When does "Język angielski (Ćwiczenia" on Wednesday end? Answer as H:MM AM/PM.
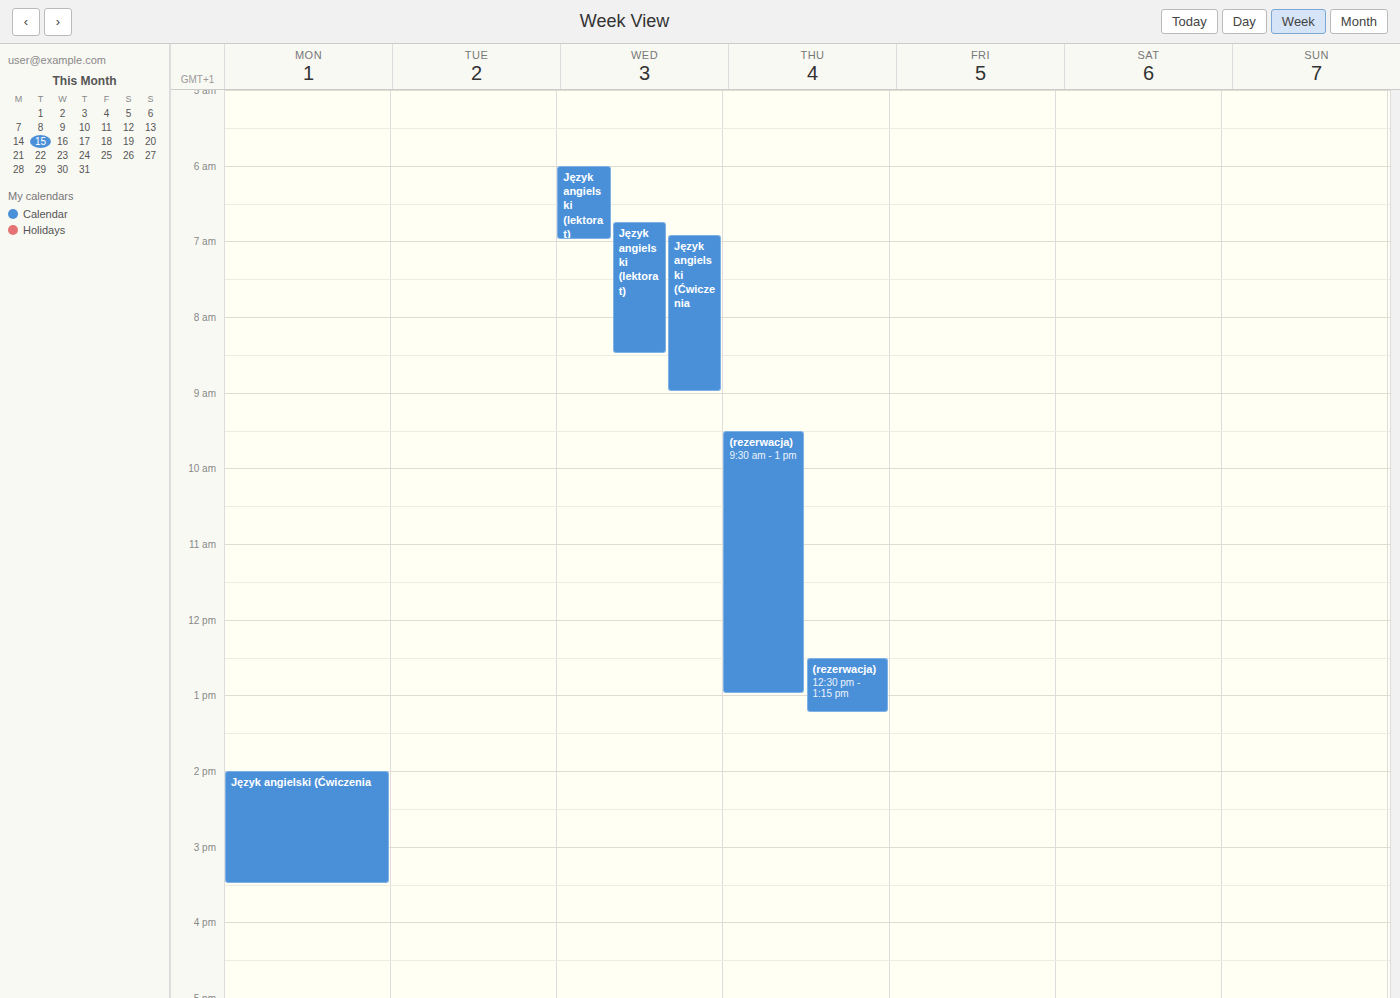
9:00 AM